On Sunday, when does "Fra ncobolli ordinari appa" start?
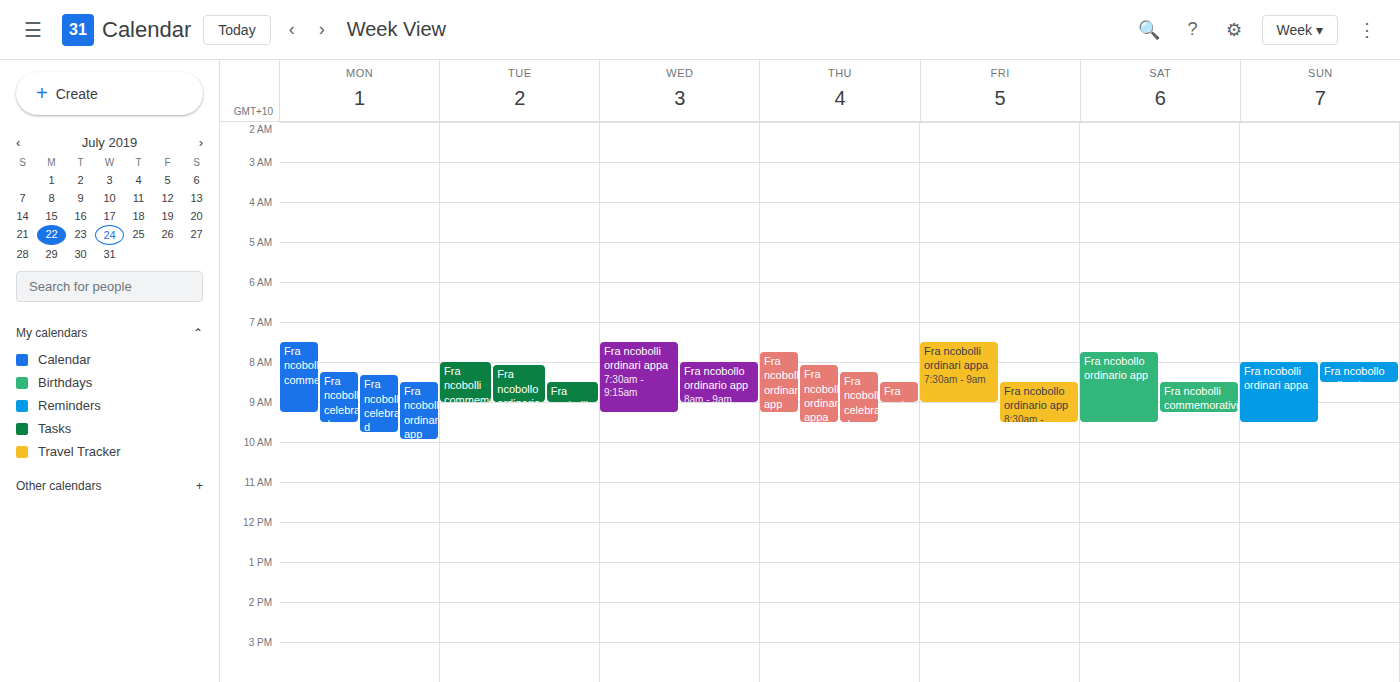
8:00 AM